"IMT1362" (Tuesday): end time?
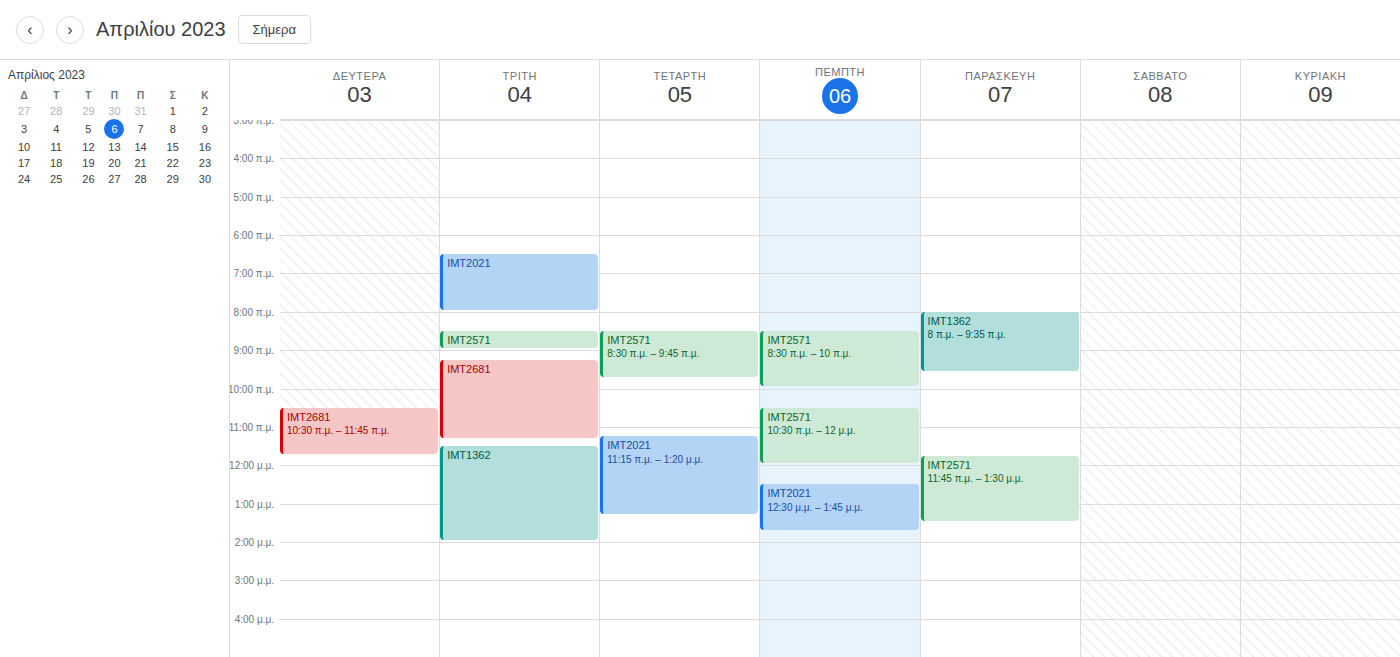
2:00 PM